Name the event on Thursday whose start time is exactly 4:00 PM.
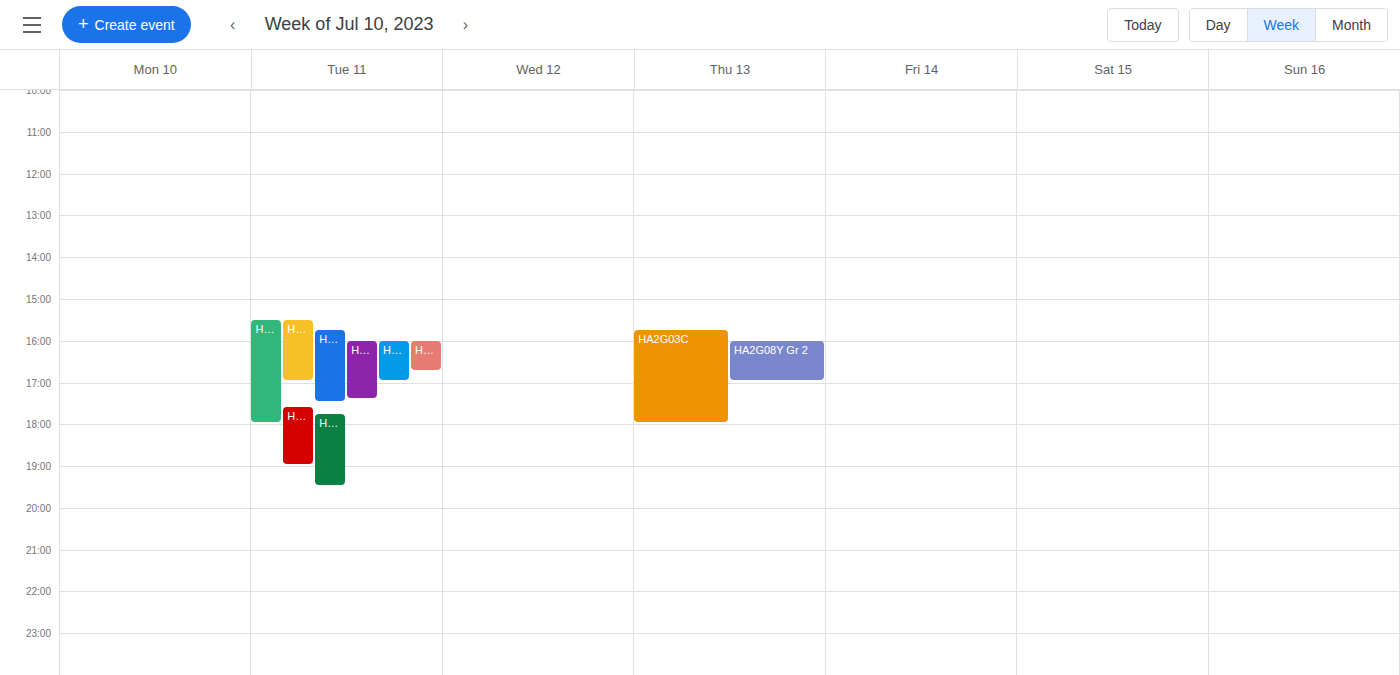
"HA2G08Y Gr 2"